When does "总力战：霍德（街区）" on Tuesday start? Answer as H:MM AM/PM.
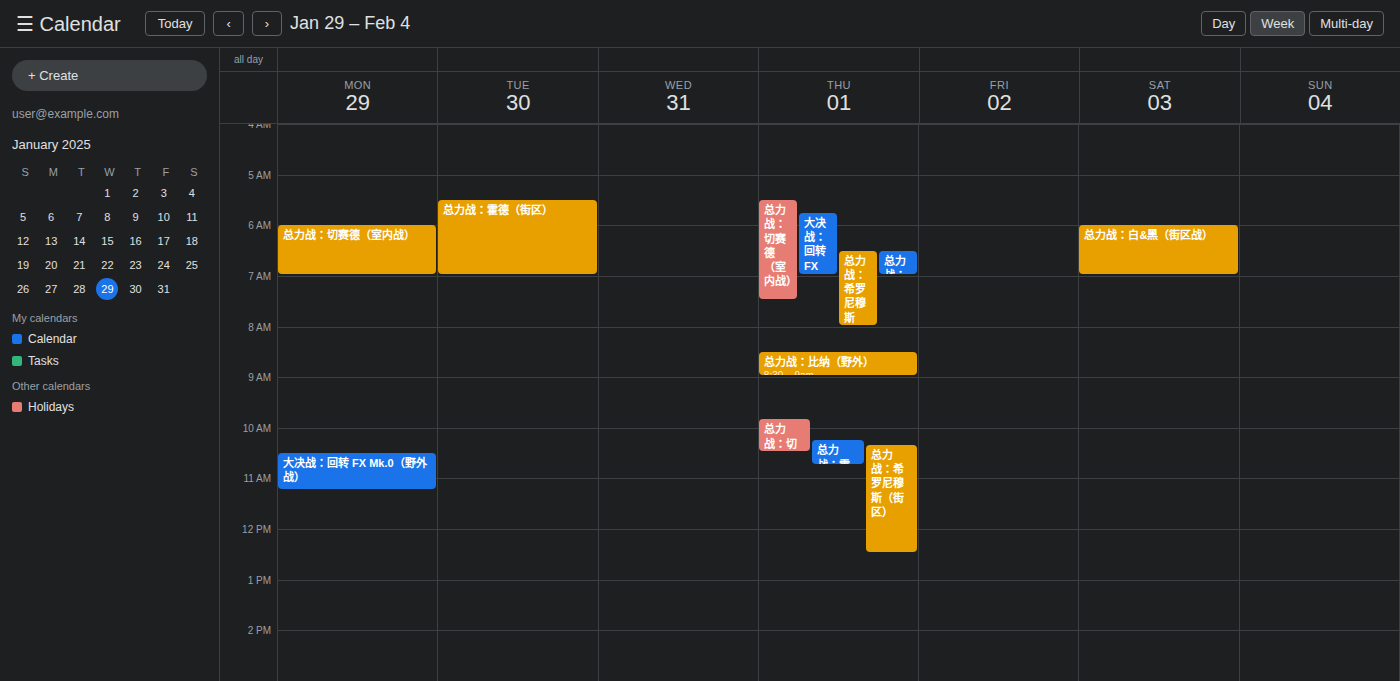
5:30 AM